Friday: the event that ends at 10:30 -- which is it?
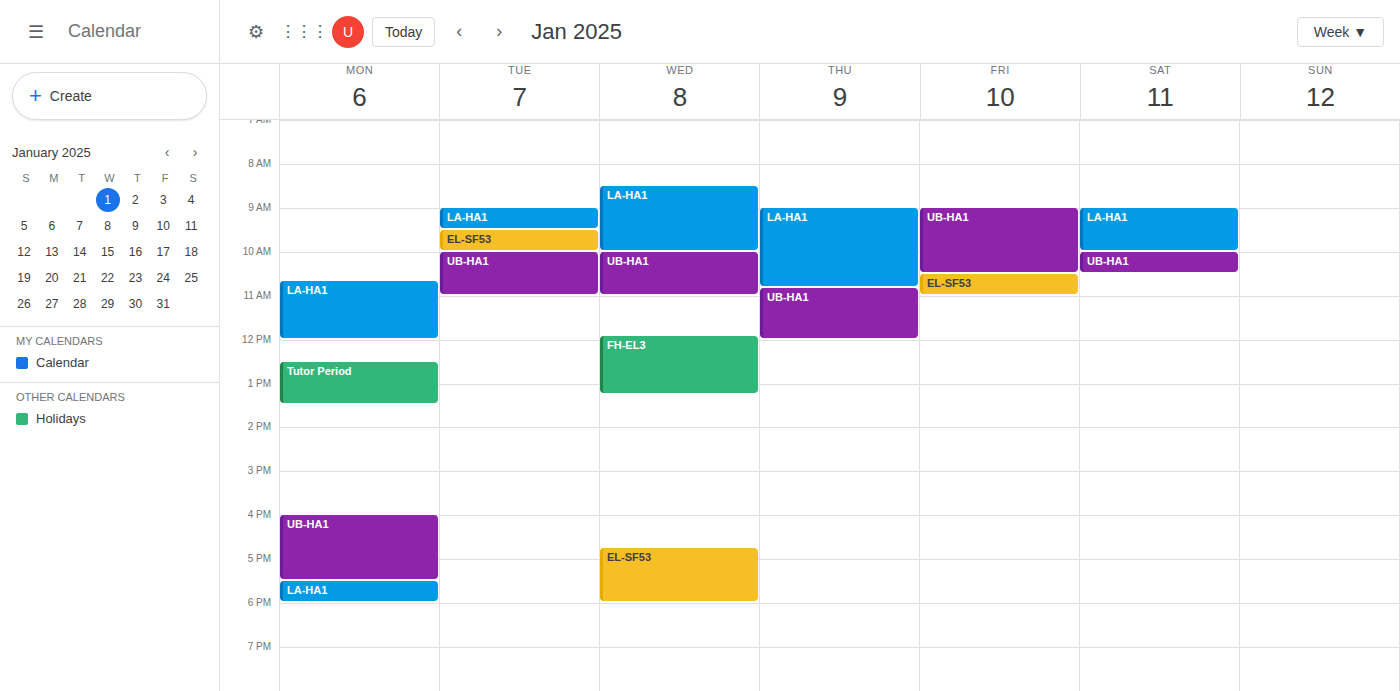
"UB-HA1"